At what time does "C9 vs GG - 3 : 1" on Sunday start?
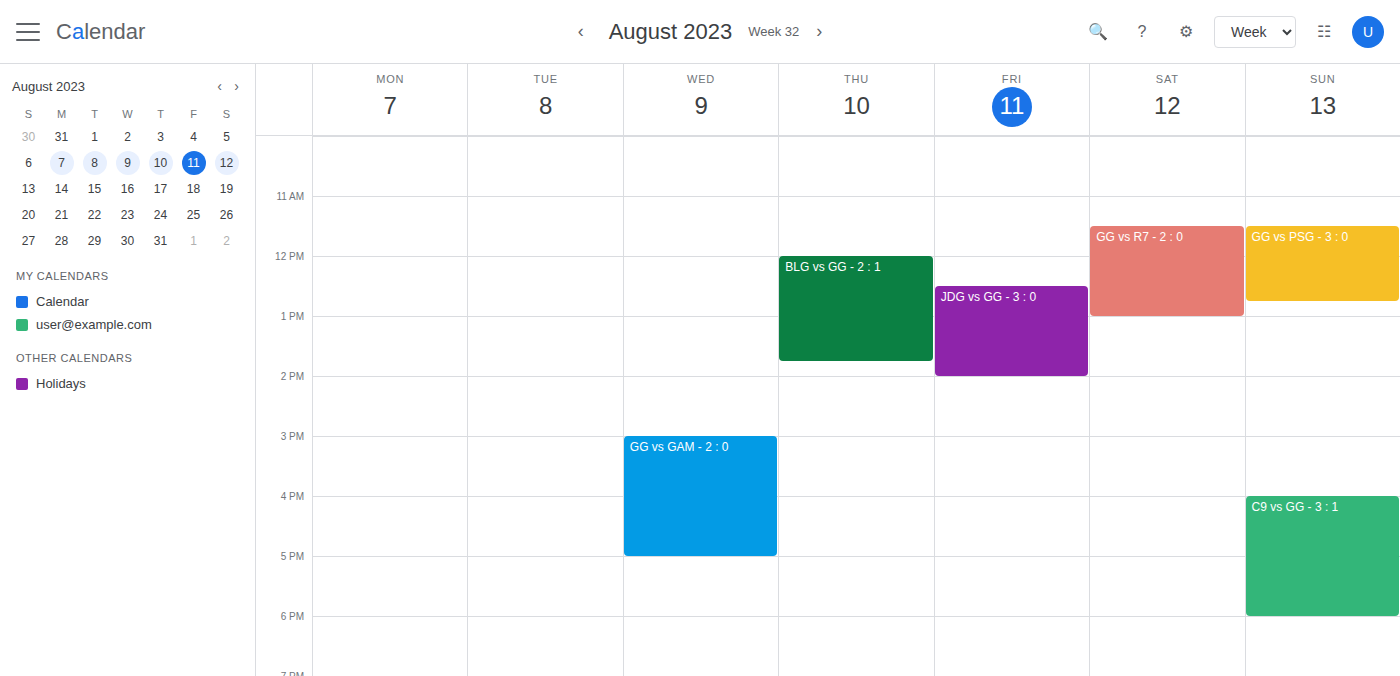
4:00 PM